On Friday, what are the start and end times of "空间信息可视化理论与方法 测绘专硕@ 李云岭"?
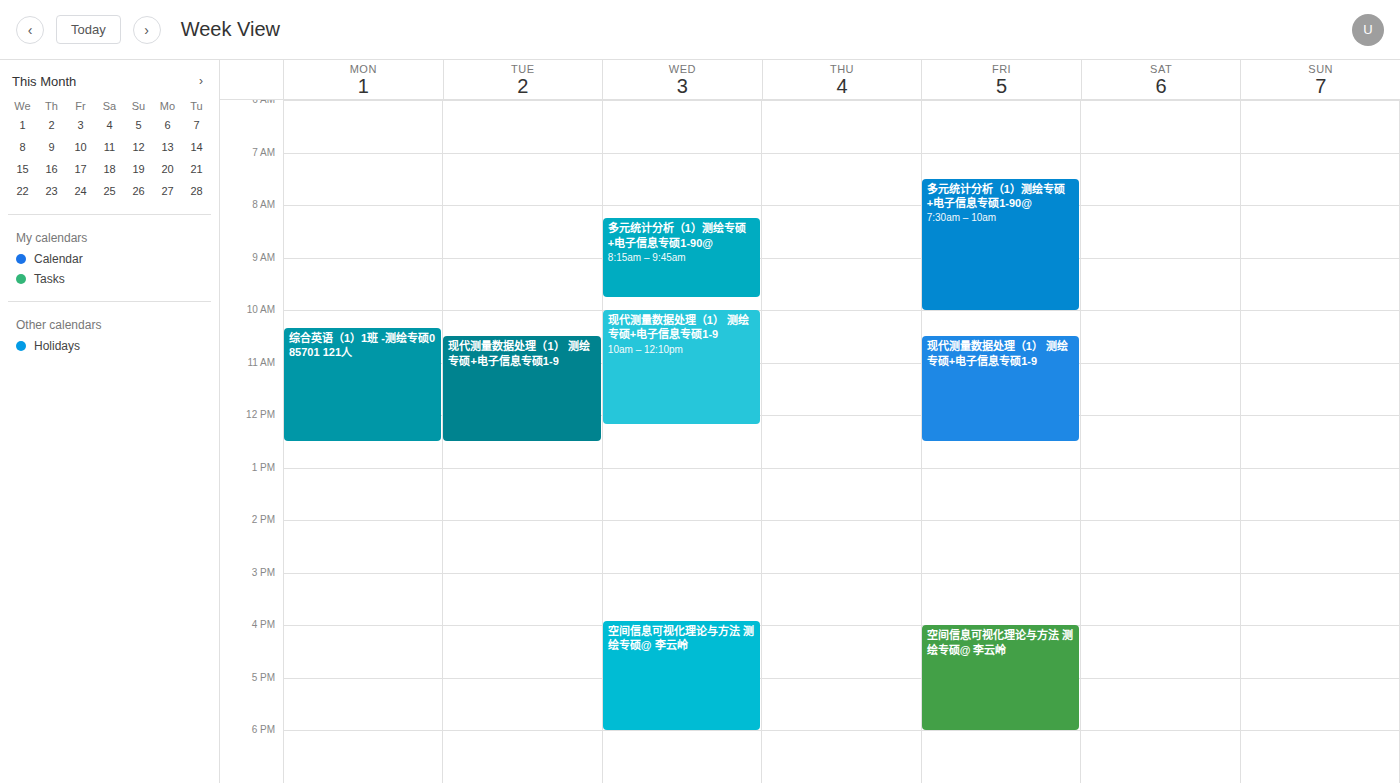
4:00 PM to 6:00 PM